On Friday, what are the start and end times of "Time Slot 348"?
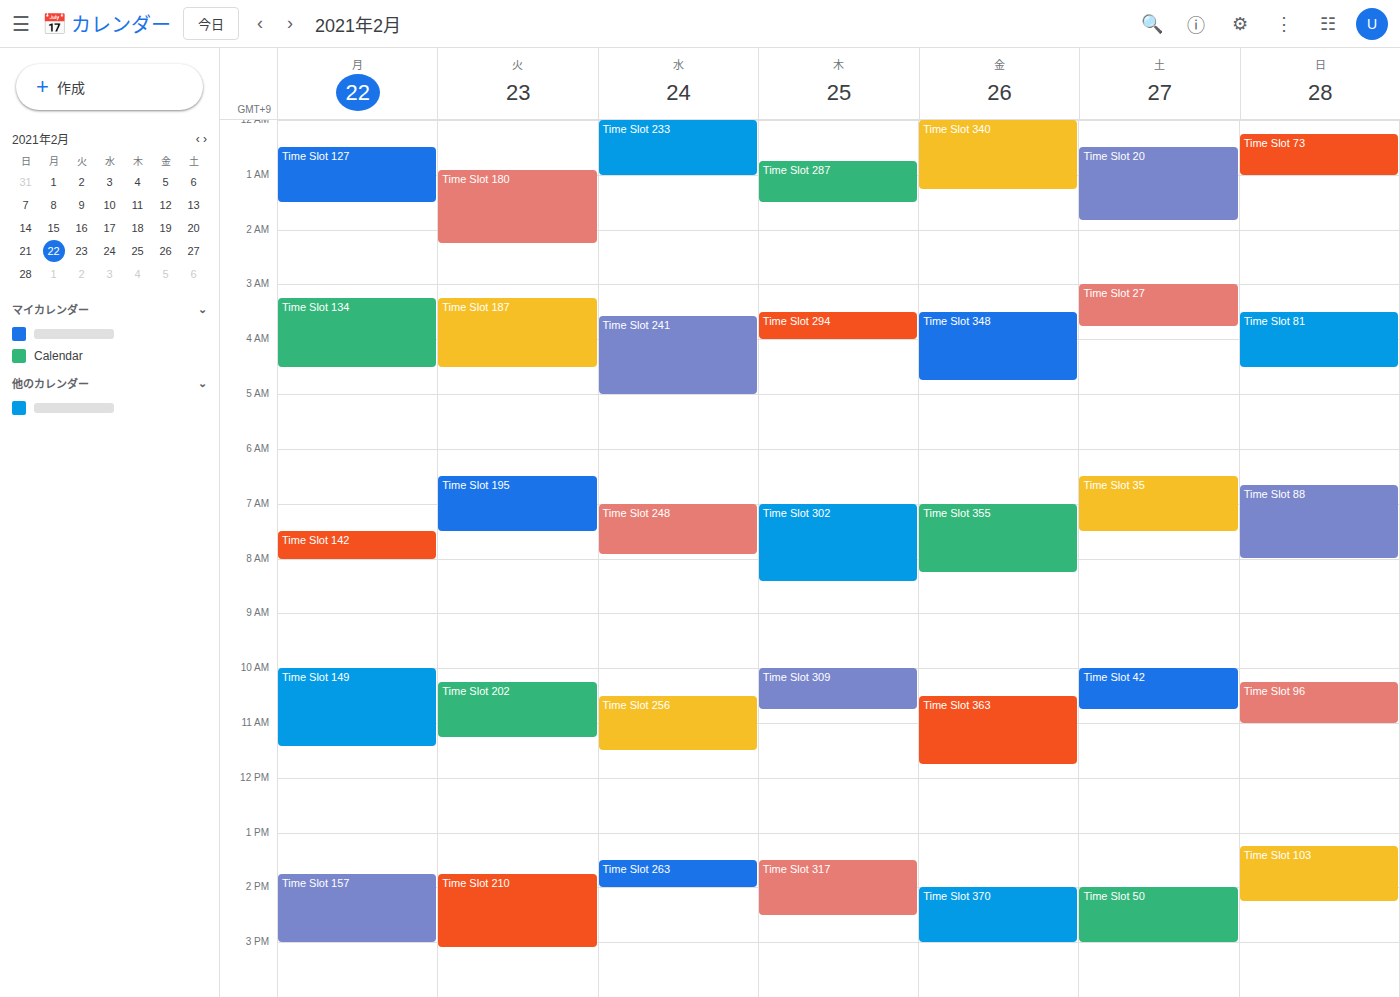
03:30 to 04:45